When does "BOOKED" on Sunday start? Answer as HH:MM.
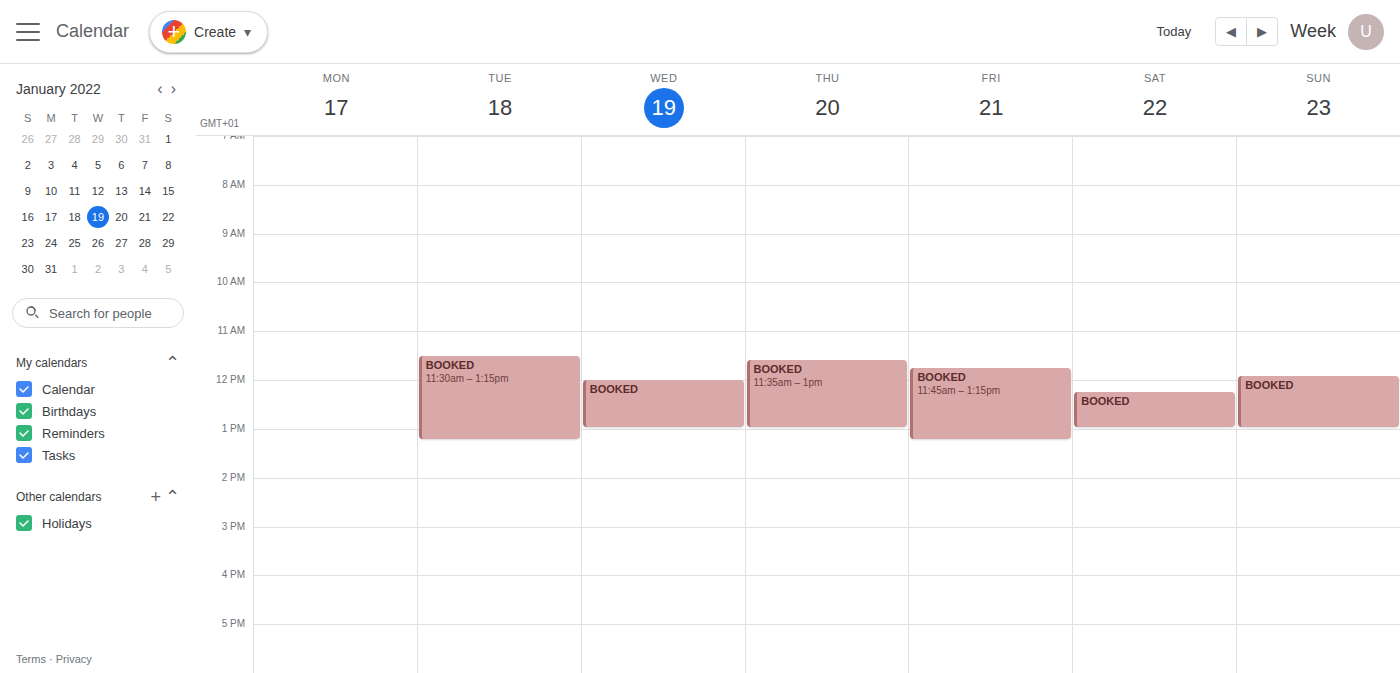
11:55